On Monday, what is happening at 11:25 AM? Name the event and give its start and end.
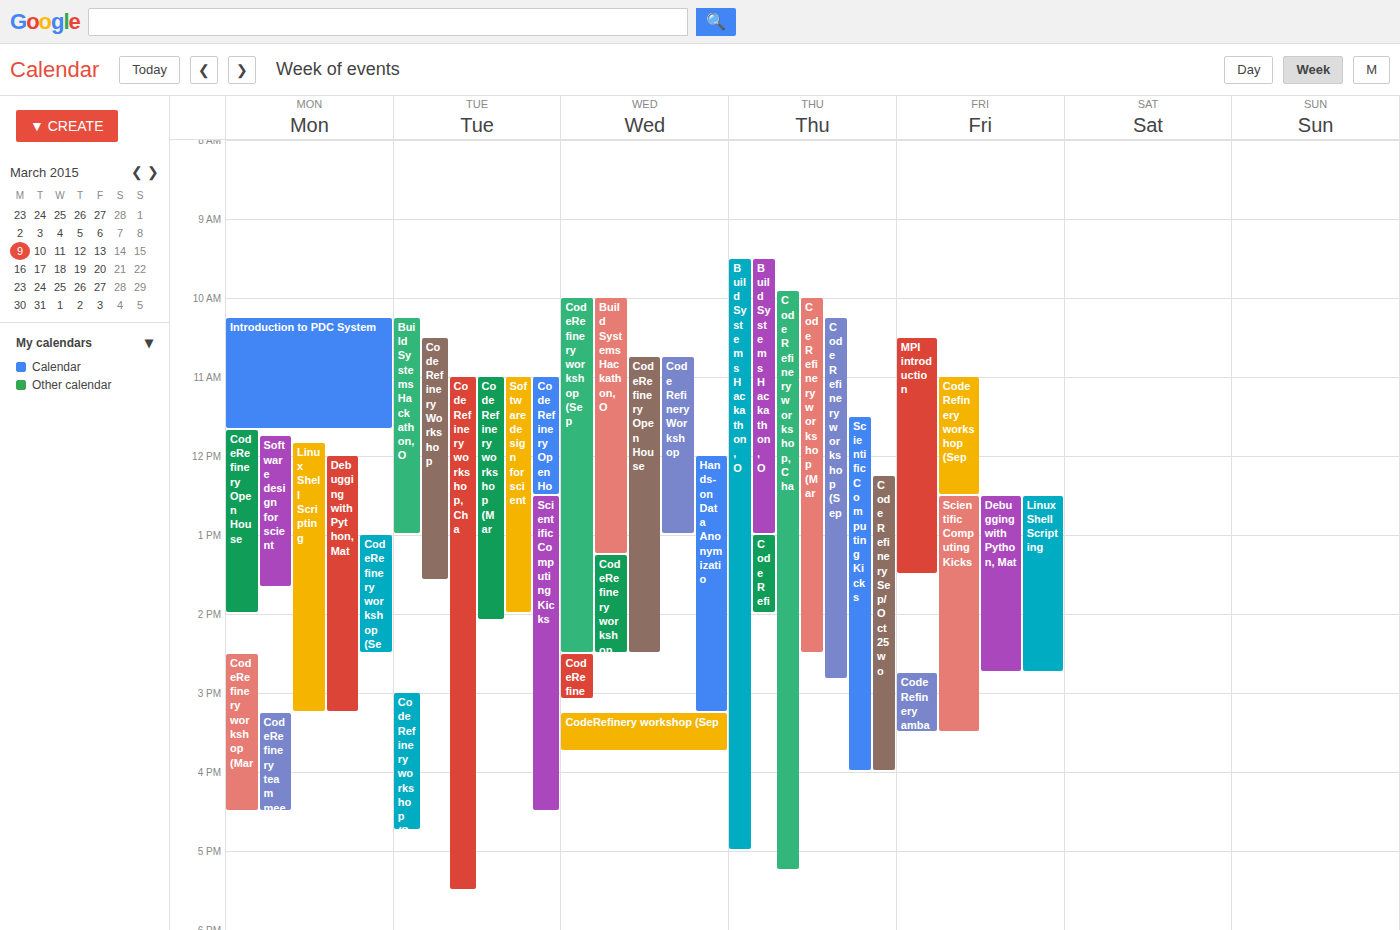
"Introduction to PDC System", 10:15 AM to 11:40 AM